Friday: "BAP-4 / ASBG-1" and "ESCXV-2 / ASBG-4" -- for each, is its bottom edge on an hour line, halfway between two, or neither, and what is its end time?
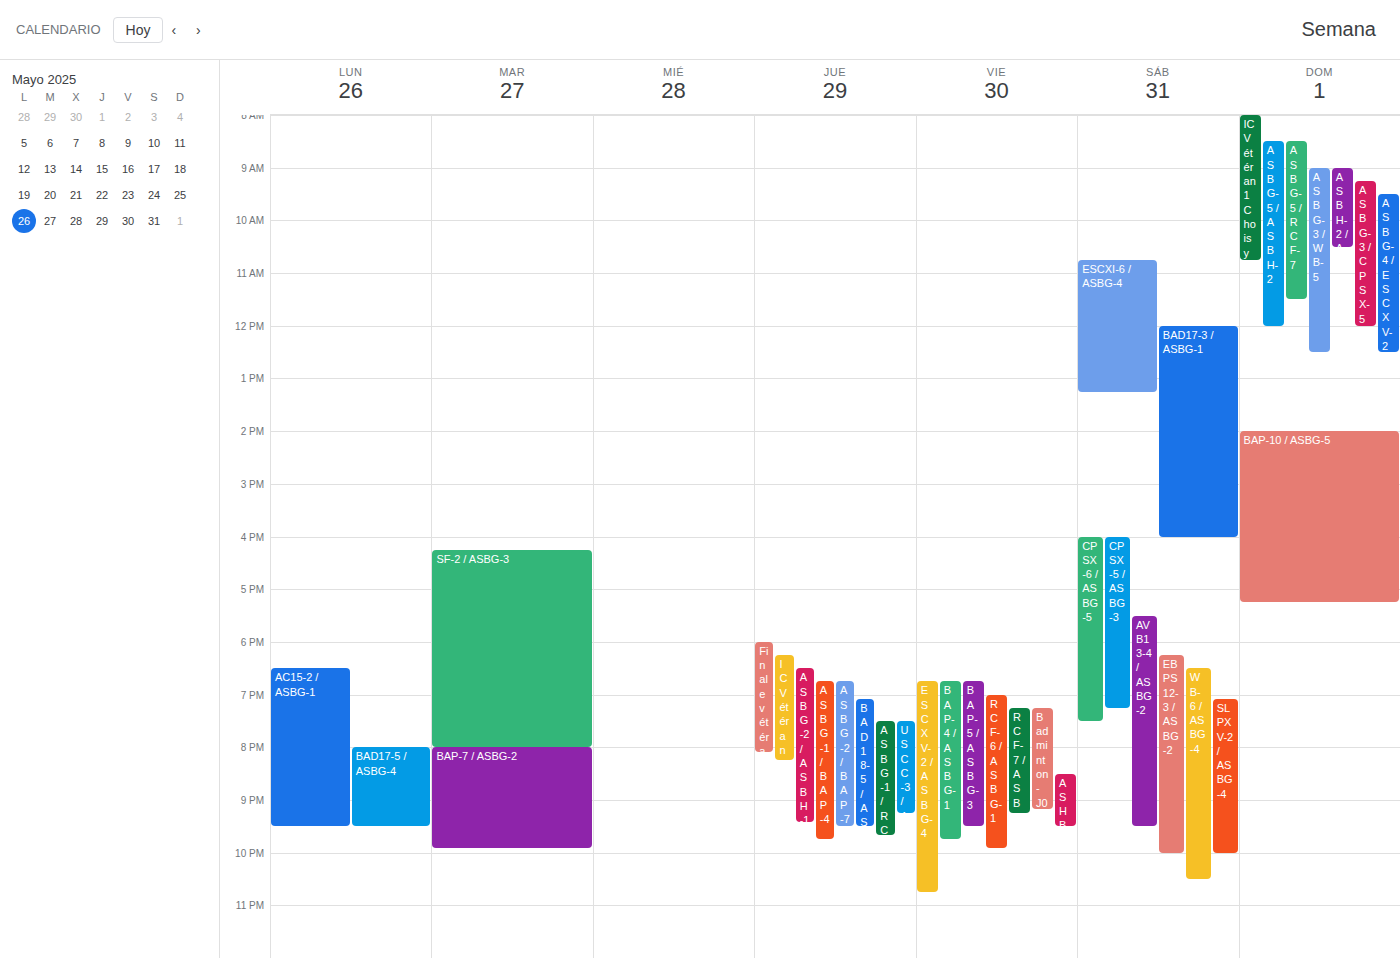
"BAP-4 / ASBG-1": 21:45, neither: three quarters of the way from the 21:00 line to the 22:00 line. "ESCXV-2 / ASBG-4": 22:45, neither: three quarters of the way from the 22:00 line to the 23:00 line.